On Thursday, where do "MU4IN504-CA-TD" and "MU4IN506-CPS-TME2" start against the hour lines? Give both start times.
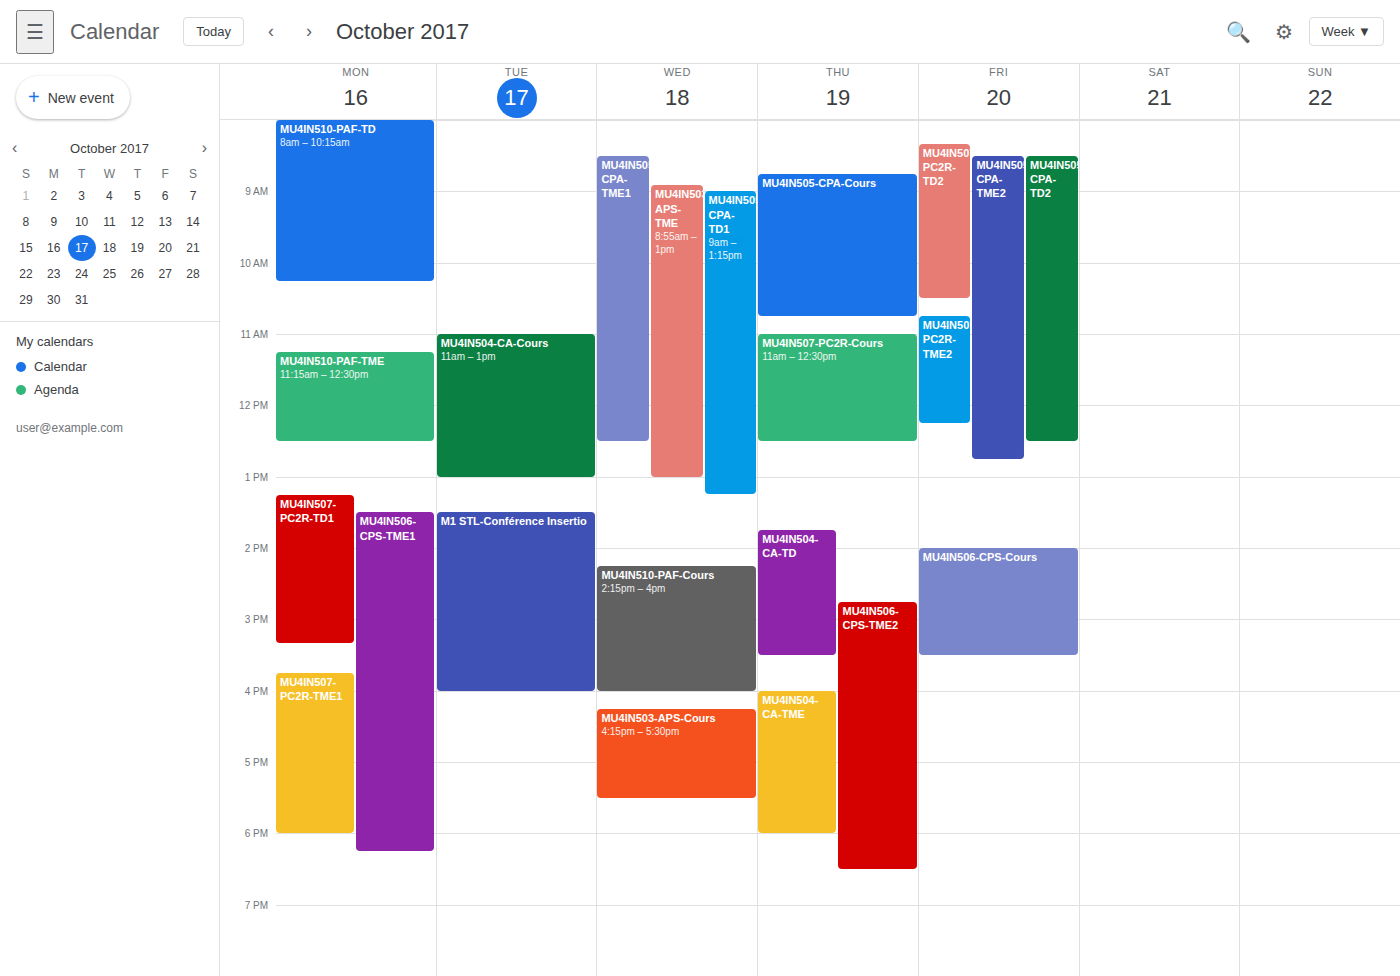
"MU4IN504-CA-TD": 1:45 PM, neither: three quarters of the way from the 1 PM line to the 2 PM line. "MU4IN506-CPS-TME2": 2:45 PM, neither: three quarters of the way from the 2 PM line to the 3 PM line.